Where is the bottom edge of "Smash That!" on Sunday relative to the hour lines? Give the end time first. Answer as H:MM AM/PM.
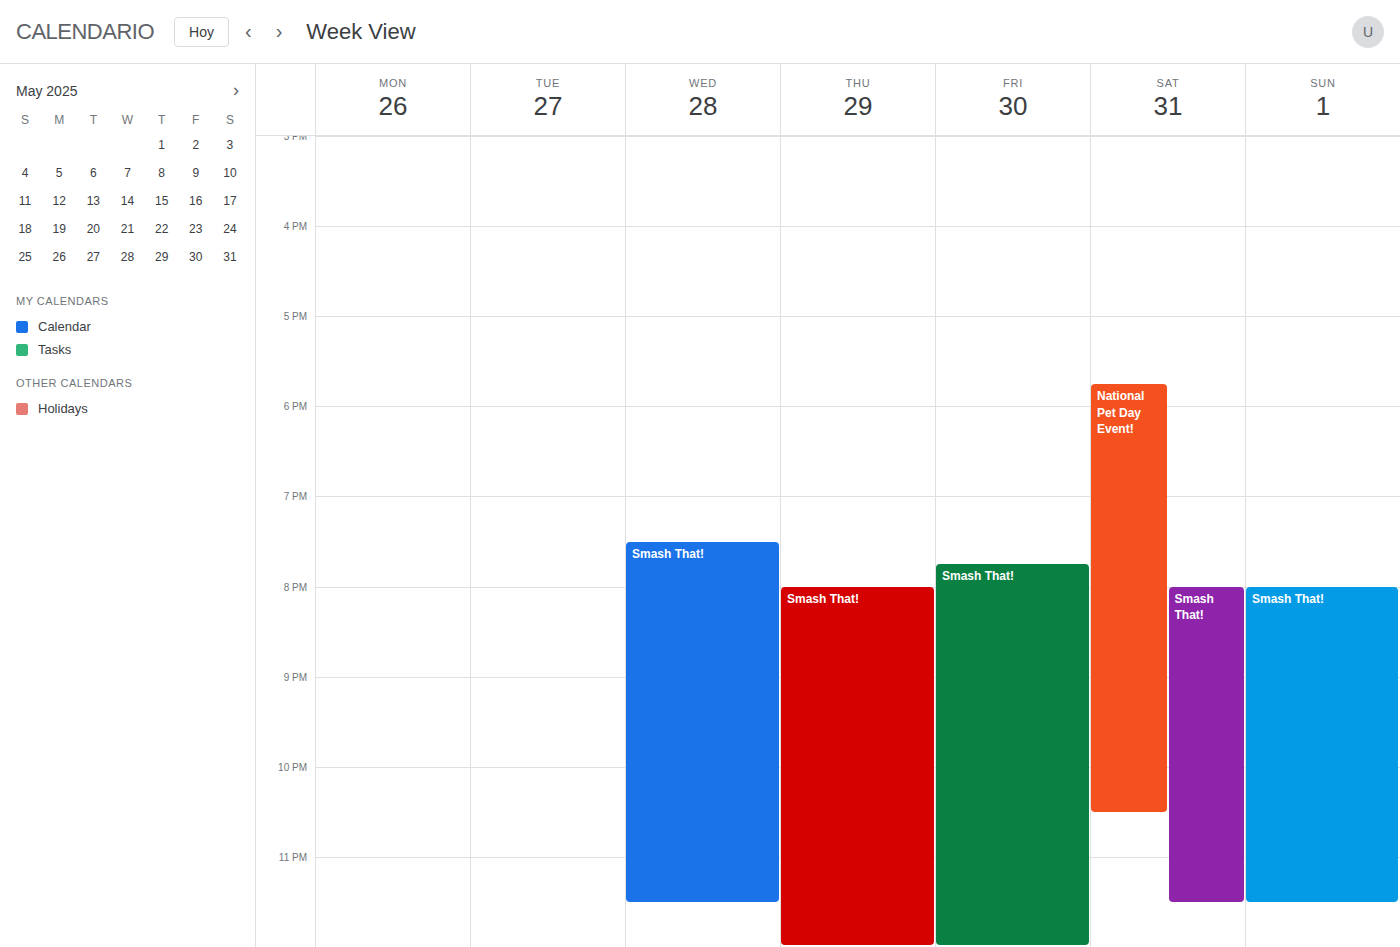
11:30 PM -- halfway between the 11 PM and 12 AM lines.